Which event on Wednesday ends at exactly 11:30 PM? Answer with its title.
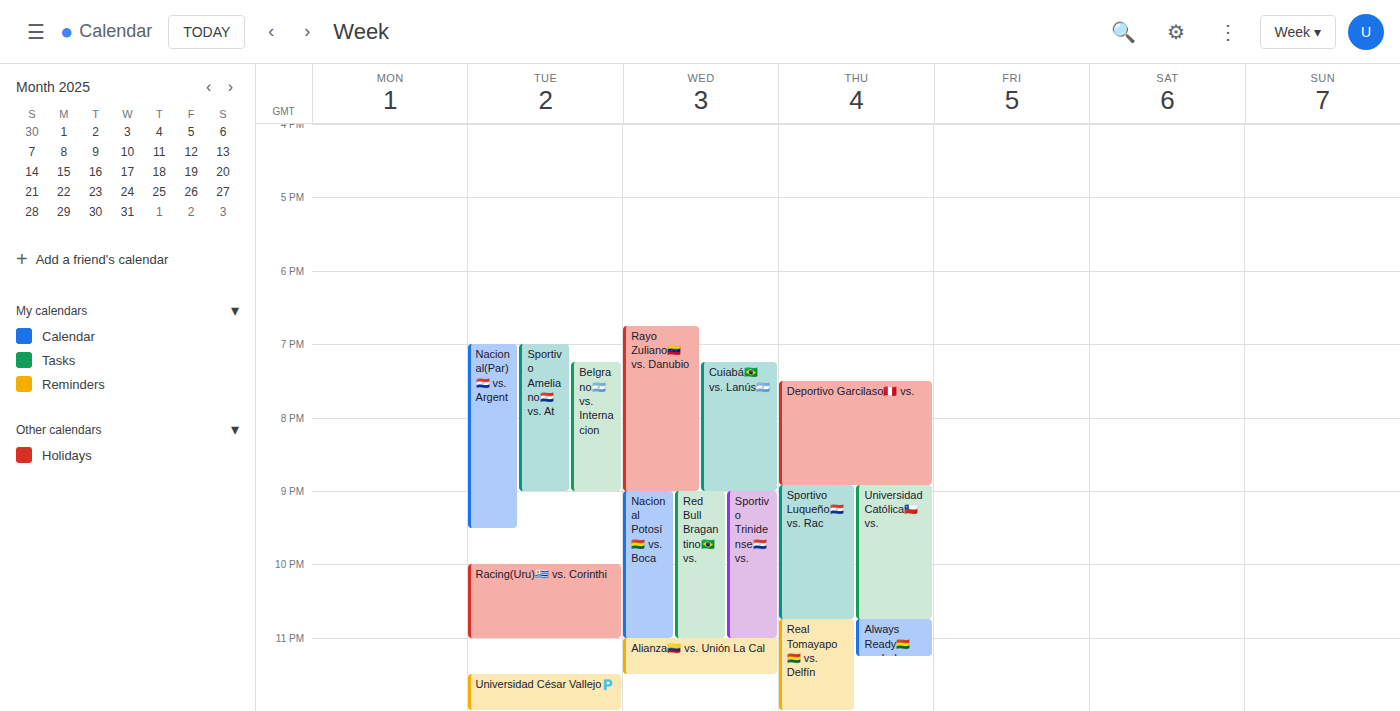
"Alianza🇨🇴 vs. Unión La Cal"